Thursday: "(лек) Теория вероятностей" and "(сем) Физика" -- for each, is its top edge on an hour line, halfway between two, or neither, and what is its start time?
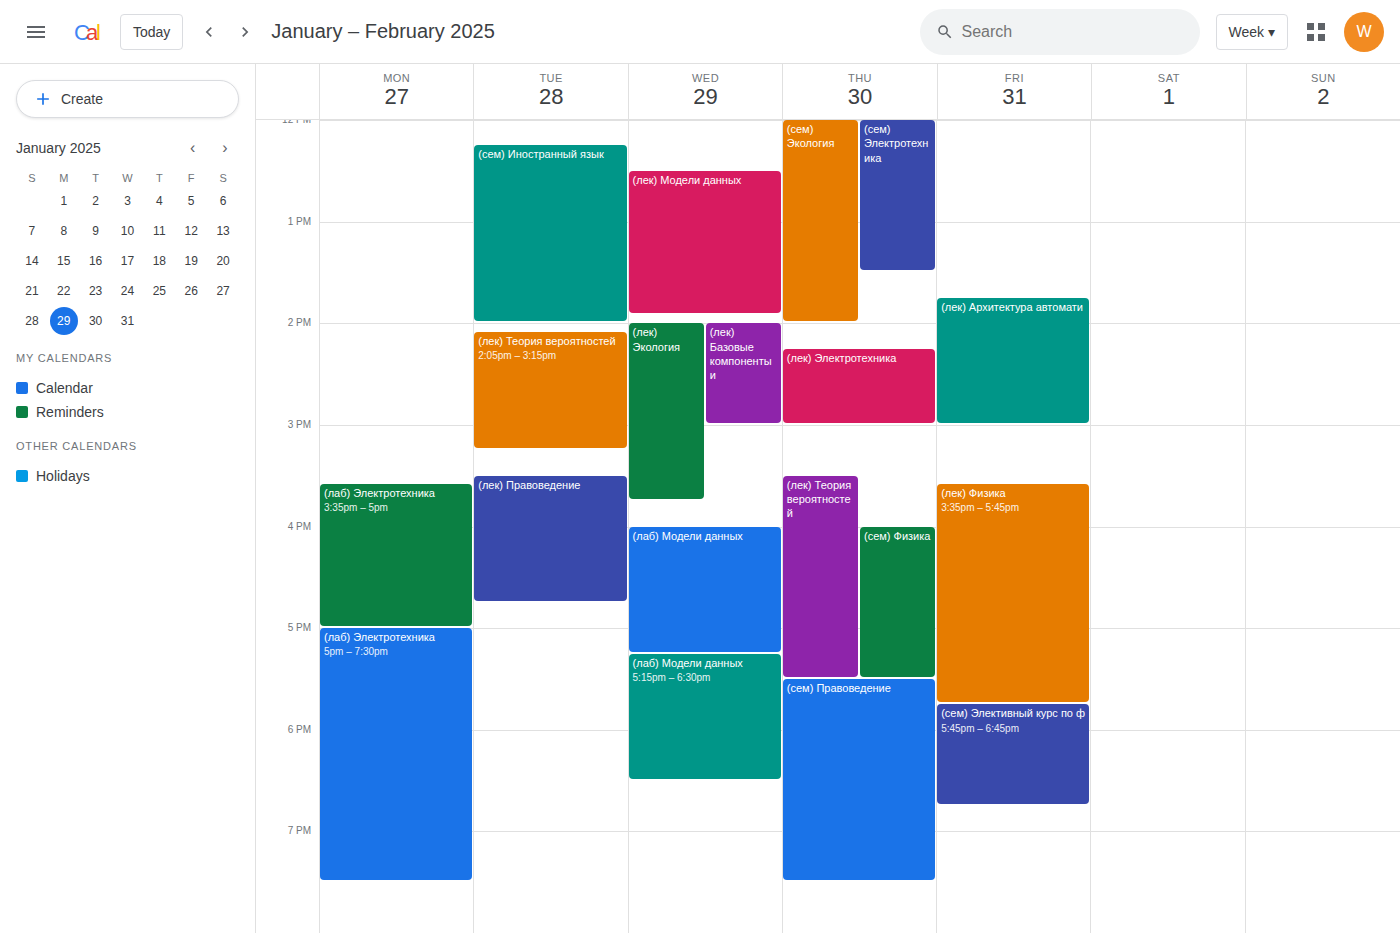
"(лек) Теория вероятностей": 3:30 PM, halfway between the 3 PM and 4 PM lines. "(сем) Физика": 4:00 PM, exactly on the 4 PM line.